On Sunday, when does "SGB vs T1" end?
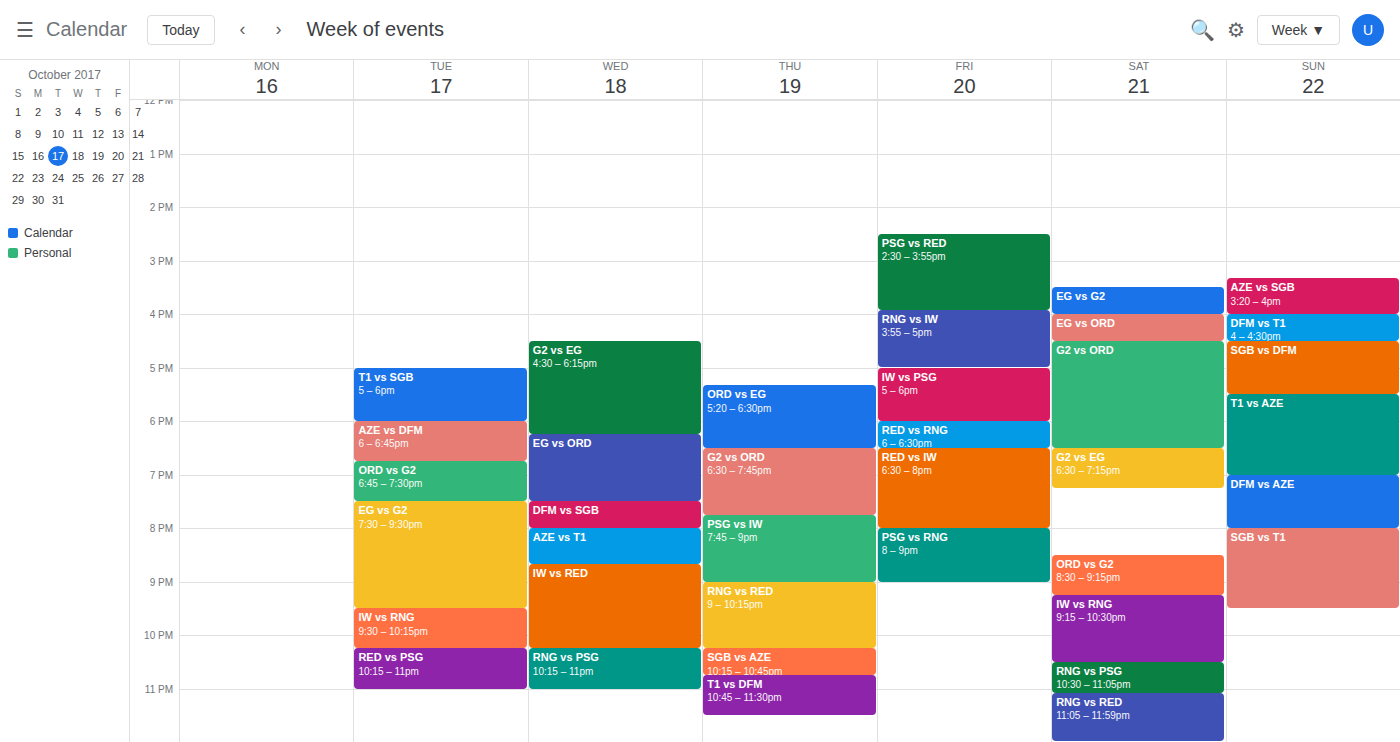
9:30 PM